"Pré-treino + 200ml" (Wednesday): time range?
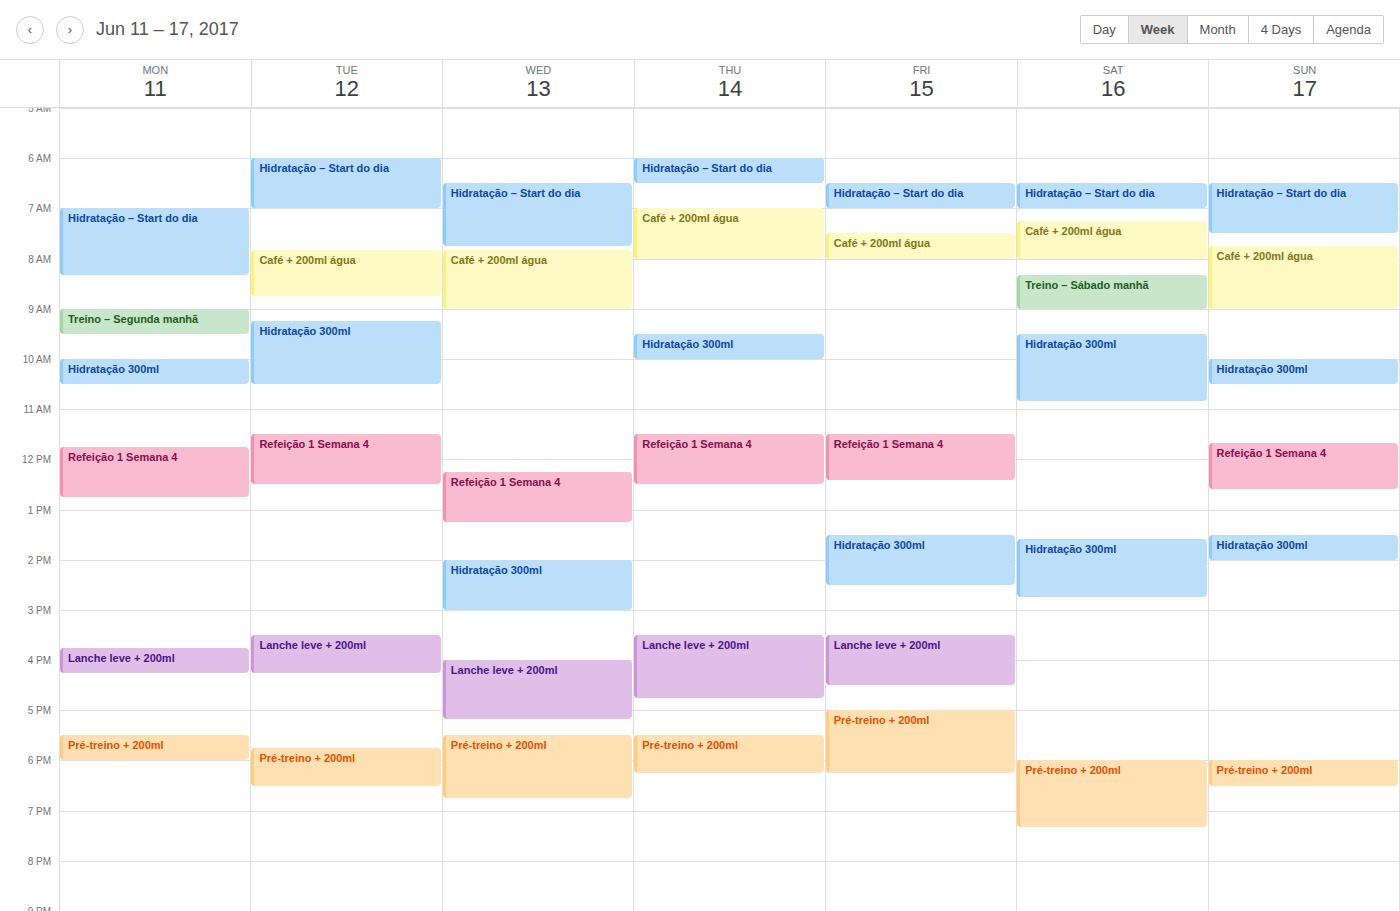
5:30 PM to 6:45 PM